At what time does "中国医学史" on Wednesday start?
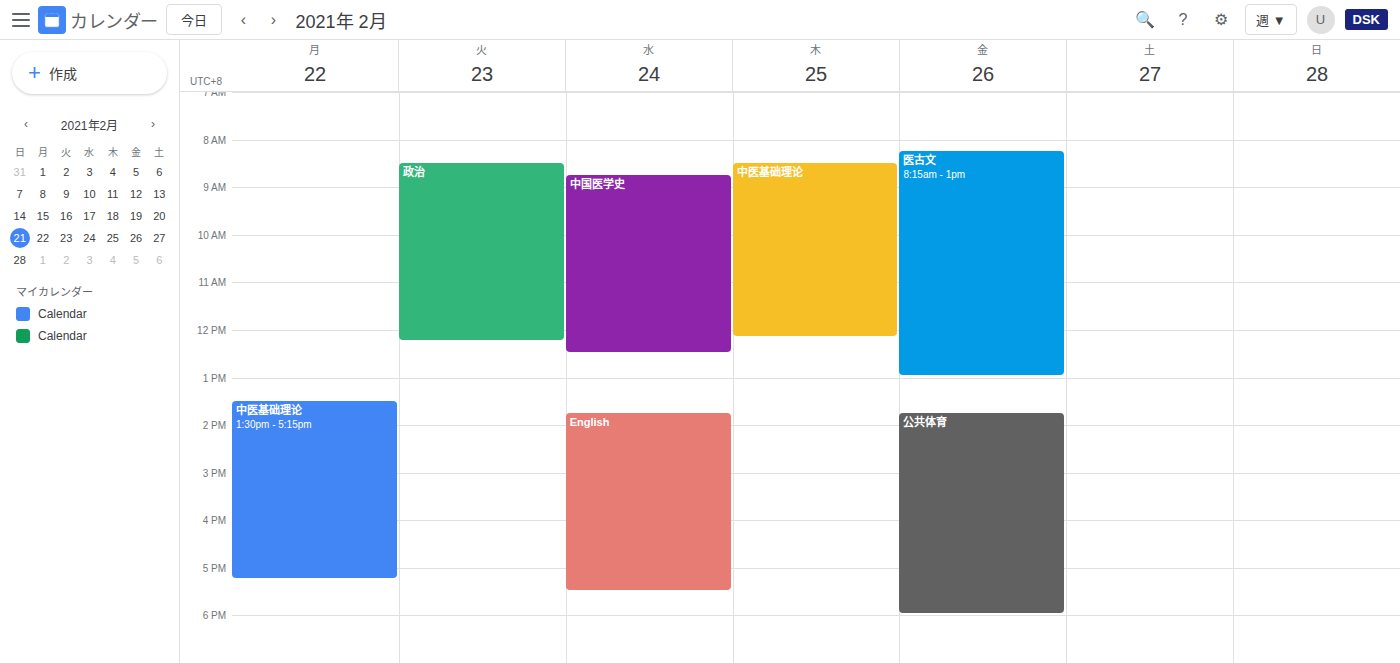
08:45